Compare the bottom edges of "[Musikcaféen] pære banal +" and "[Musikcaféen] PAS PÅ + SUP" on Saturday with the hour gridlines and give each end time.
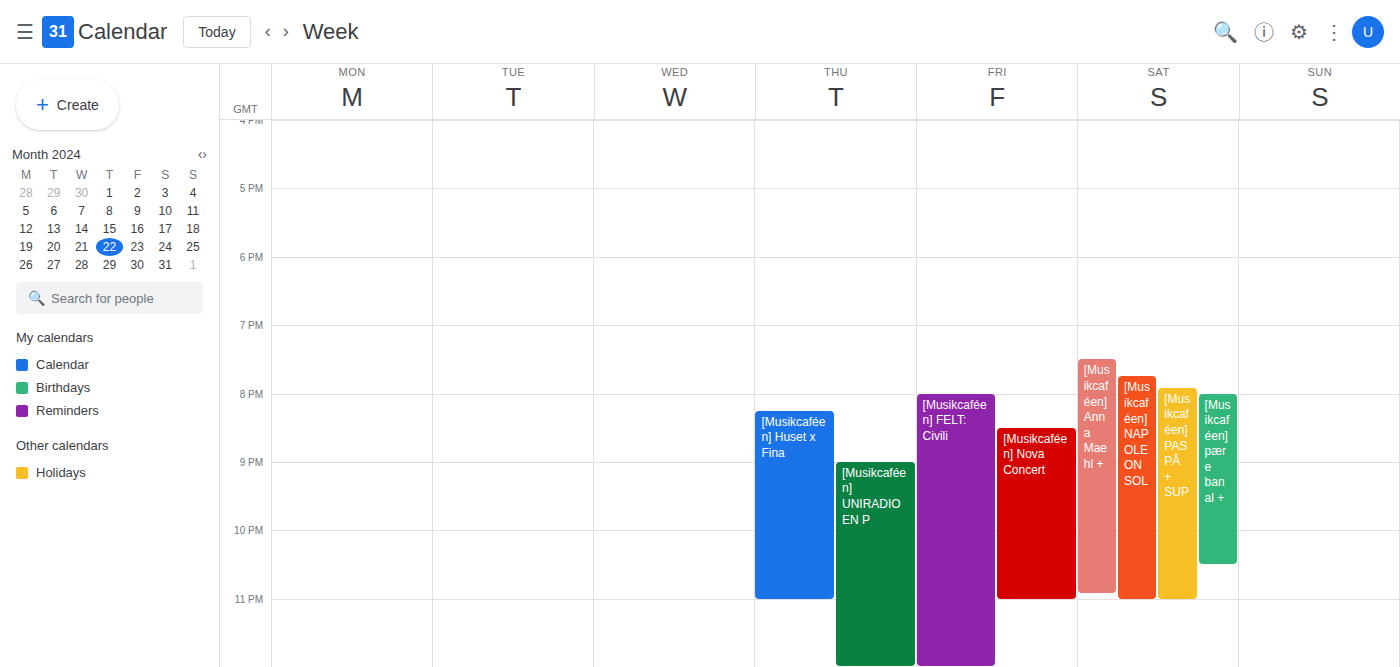
"[Musikcaféen] pære banal +": 10:30 PM, halfway between the 10 PM and 11 PM lines. "[Musikcaféen] PAS PÅ + SUP": 11:00 PM, exactly on the 11 PM line.